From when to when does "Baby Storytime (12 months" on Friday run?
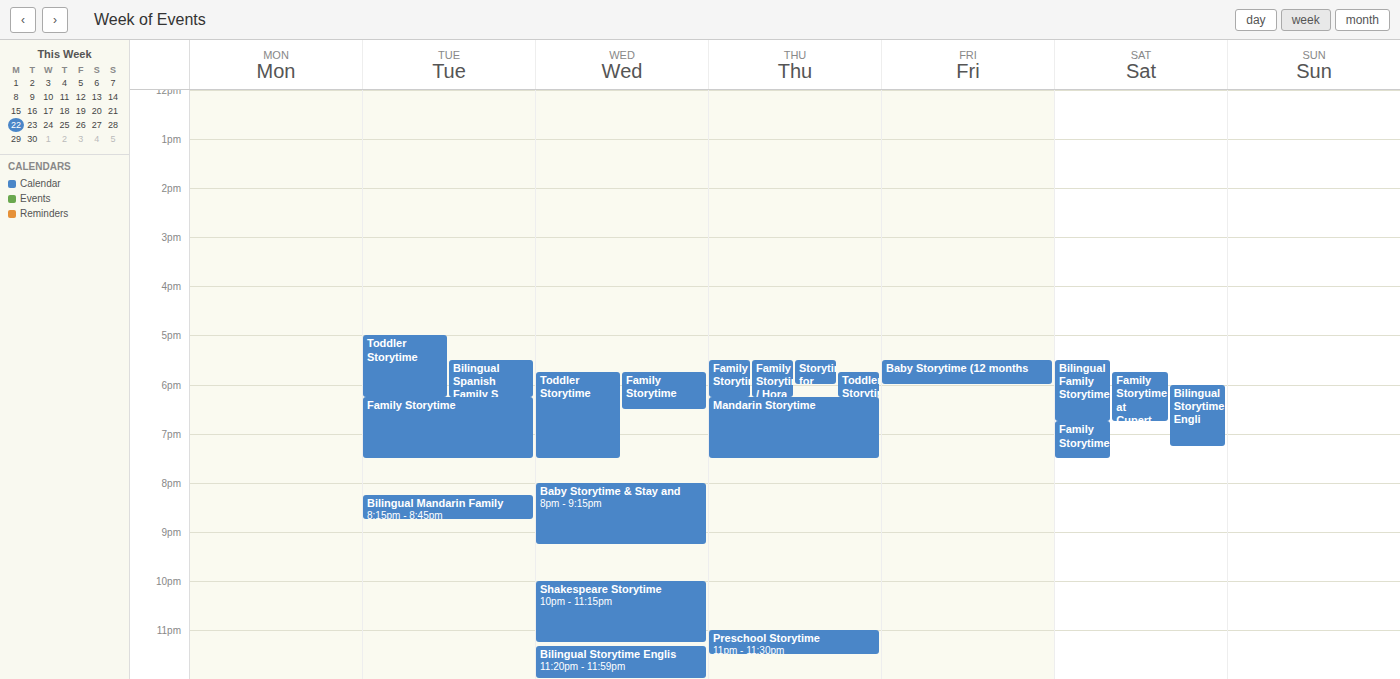
5:30 PM to 6:00 PM